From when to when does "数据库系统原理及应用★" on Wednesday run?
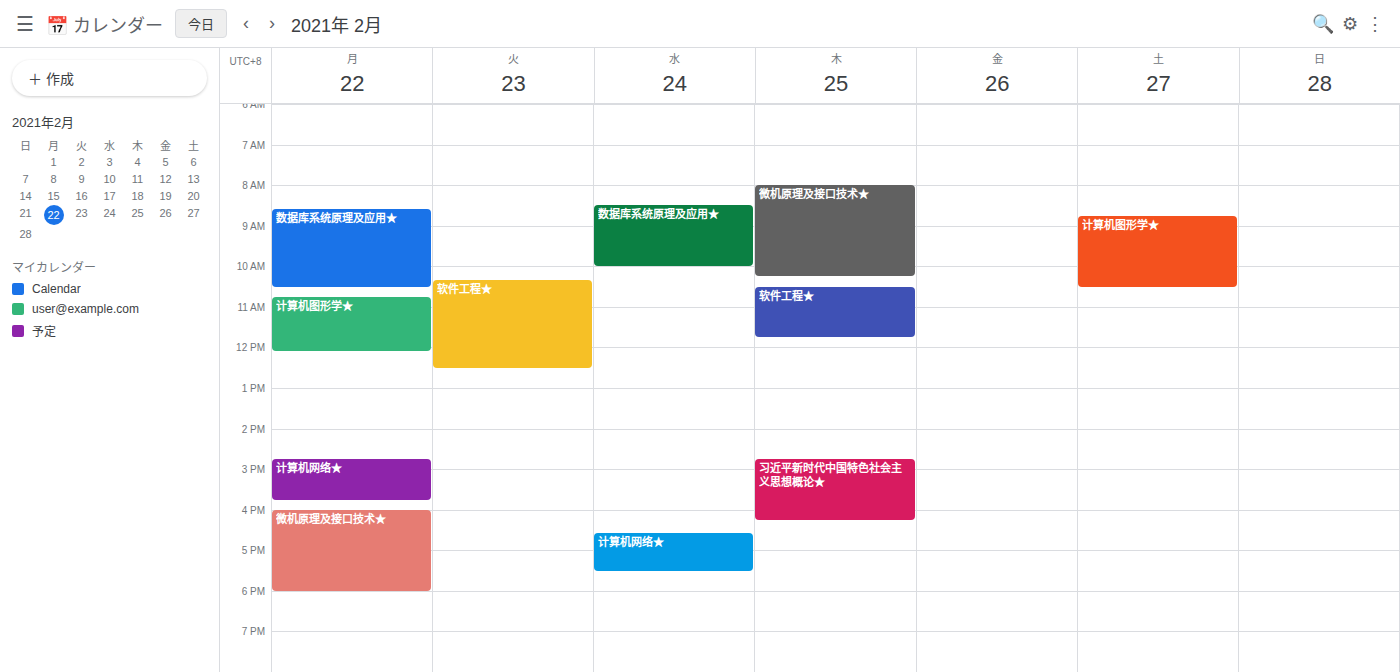
8:30 AM to 10:00 AM